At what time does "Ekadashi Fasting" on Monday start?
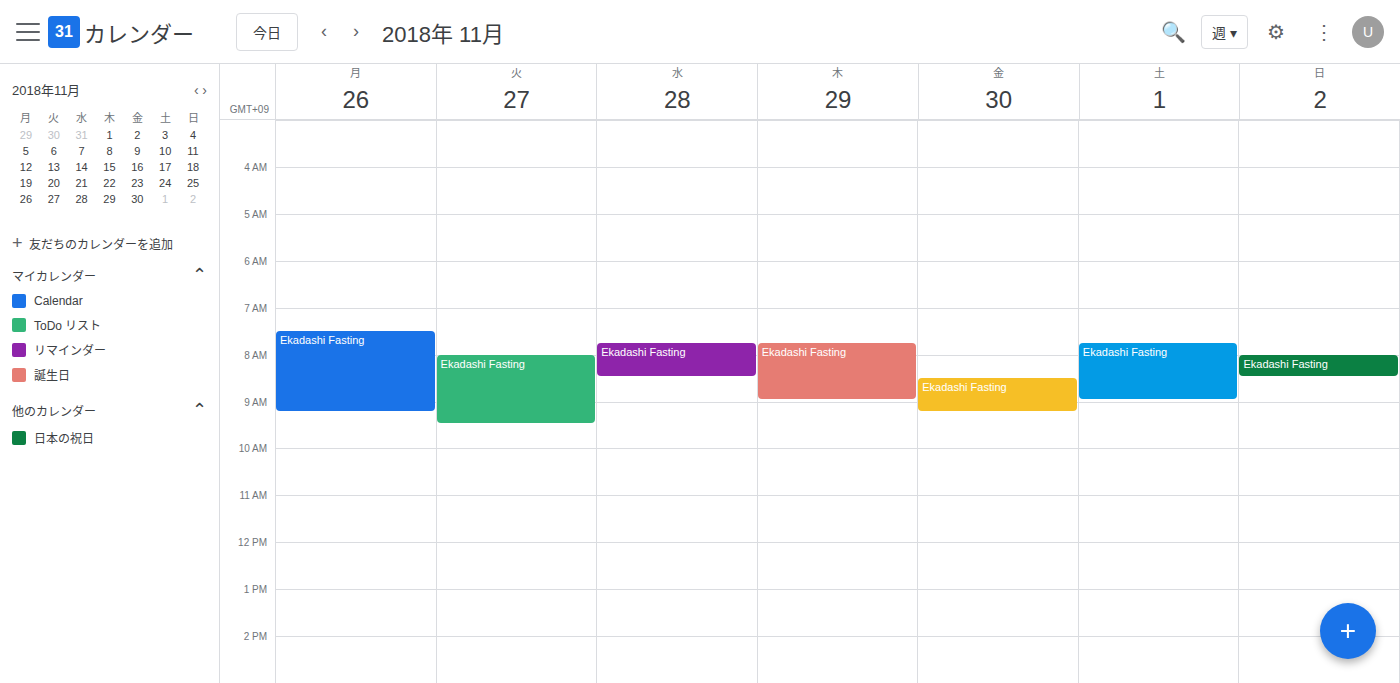
7:30 AM